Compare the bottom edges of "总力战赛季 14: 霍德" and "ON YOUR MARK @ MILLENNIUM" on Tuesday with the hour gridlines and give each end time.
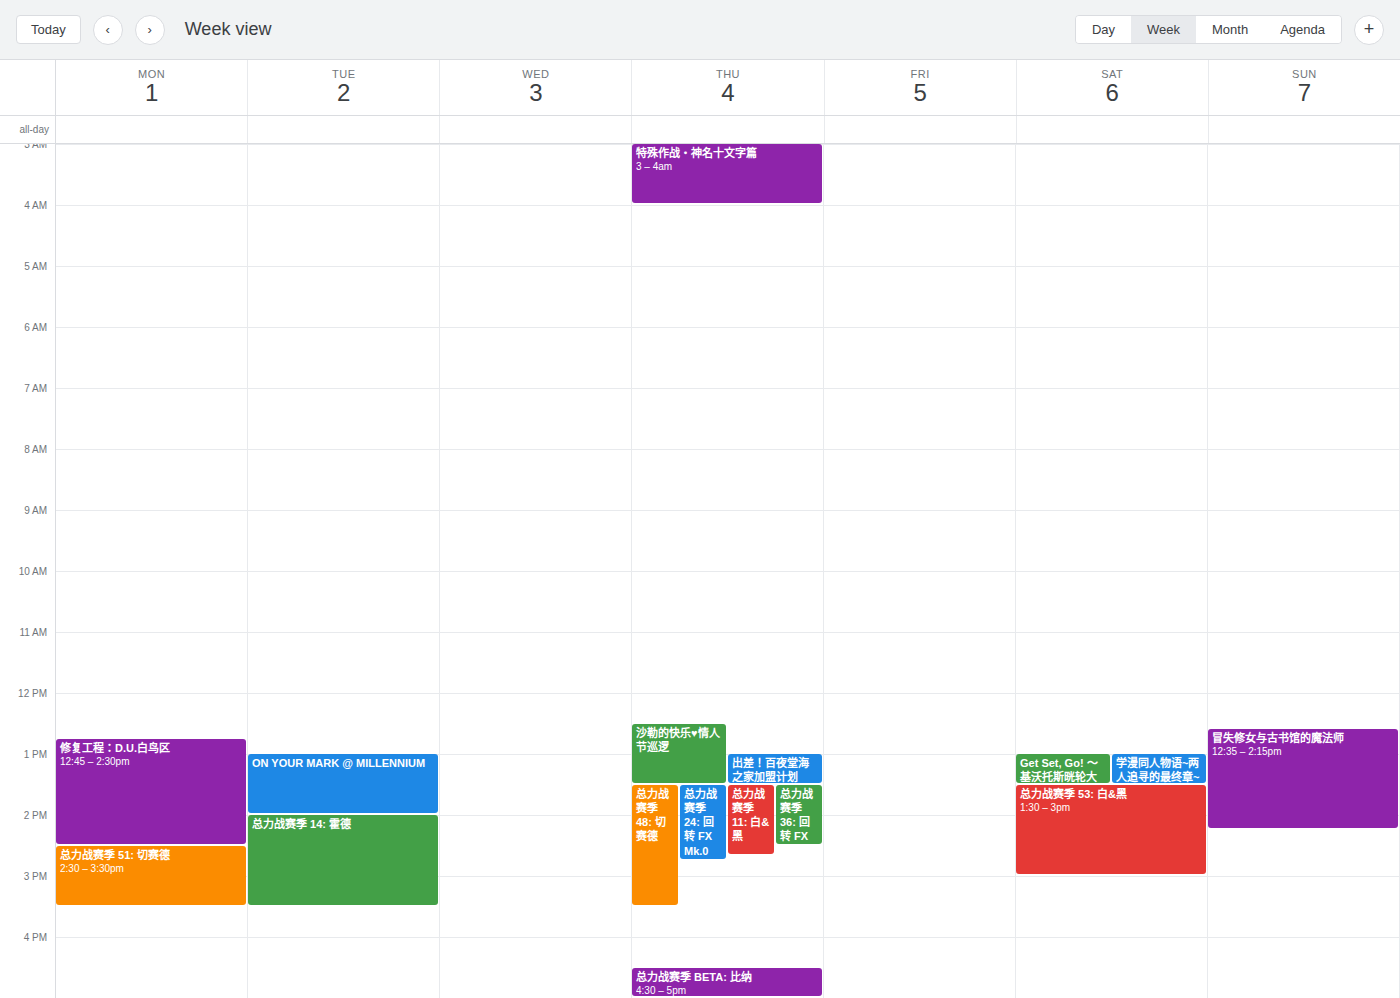
"总力战赛季 14: 霍德": 15:30, halfway between the 15:00 and 16:00 lines. "ON YOUR MARK @ MILLENNIUM": 14:00, exactly on the 14:00 line.